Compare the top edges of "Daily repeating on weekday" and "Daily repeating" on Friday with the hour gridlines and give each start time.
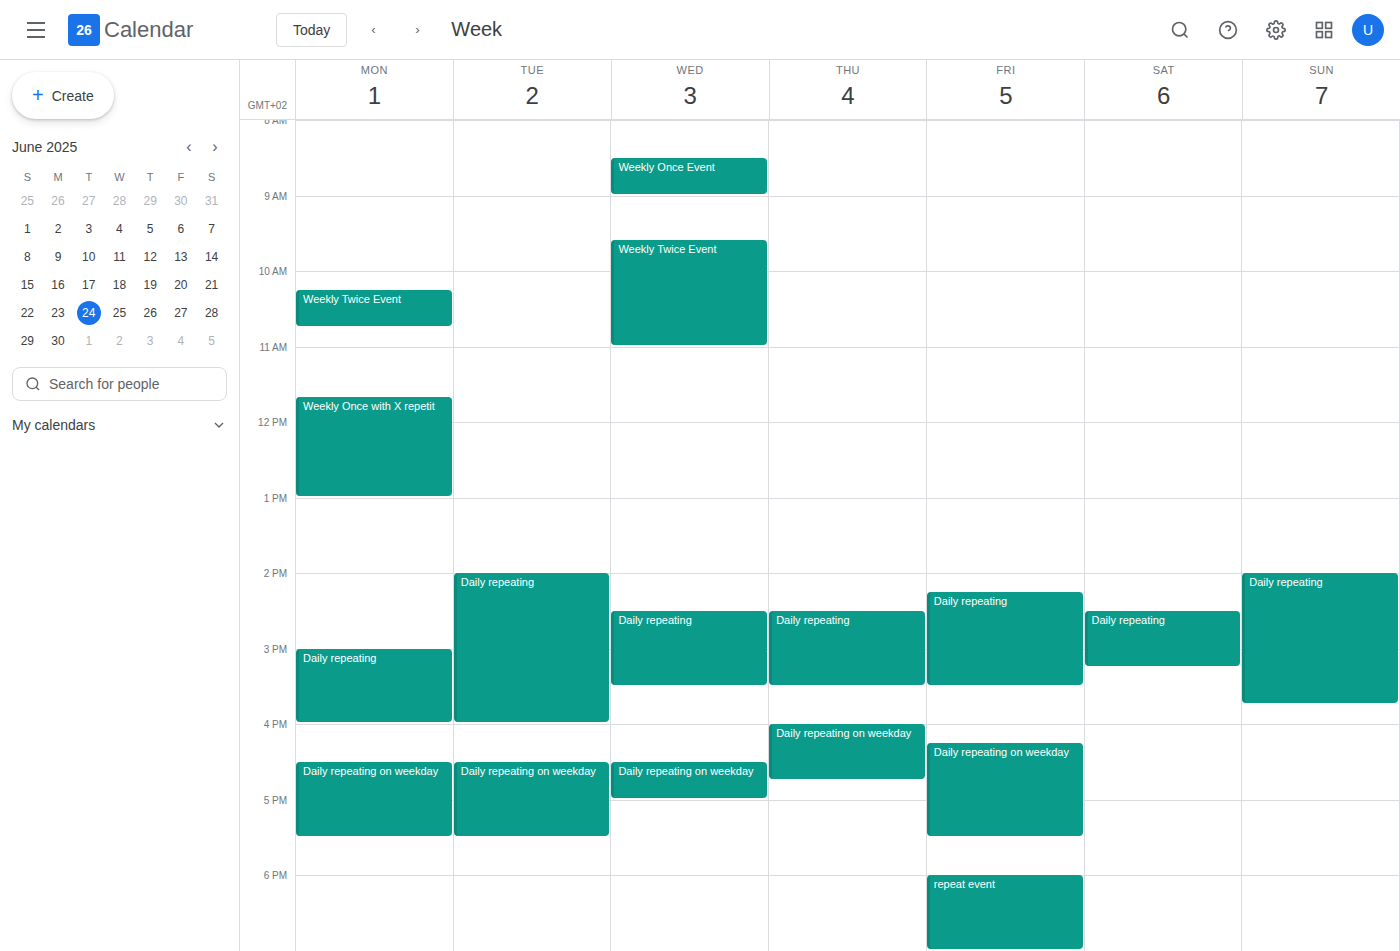
"Daily repeating on weekday": 4:15 PM, neither: a quarter of the way from the 4 PM line to the 5 PM line. "Daily repeating": 2:15 PM, neither: a quarter of the way from the 2 PM line to the 3 PM line.